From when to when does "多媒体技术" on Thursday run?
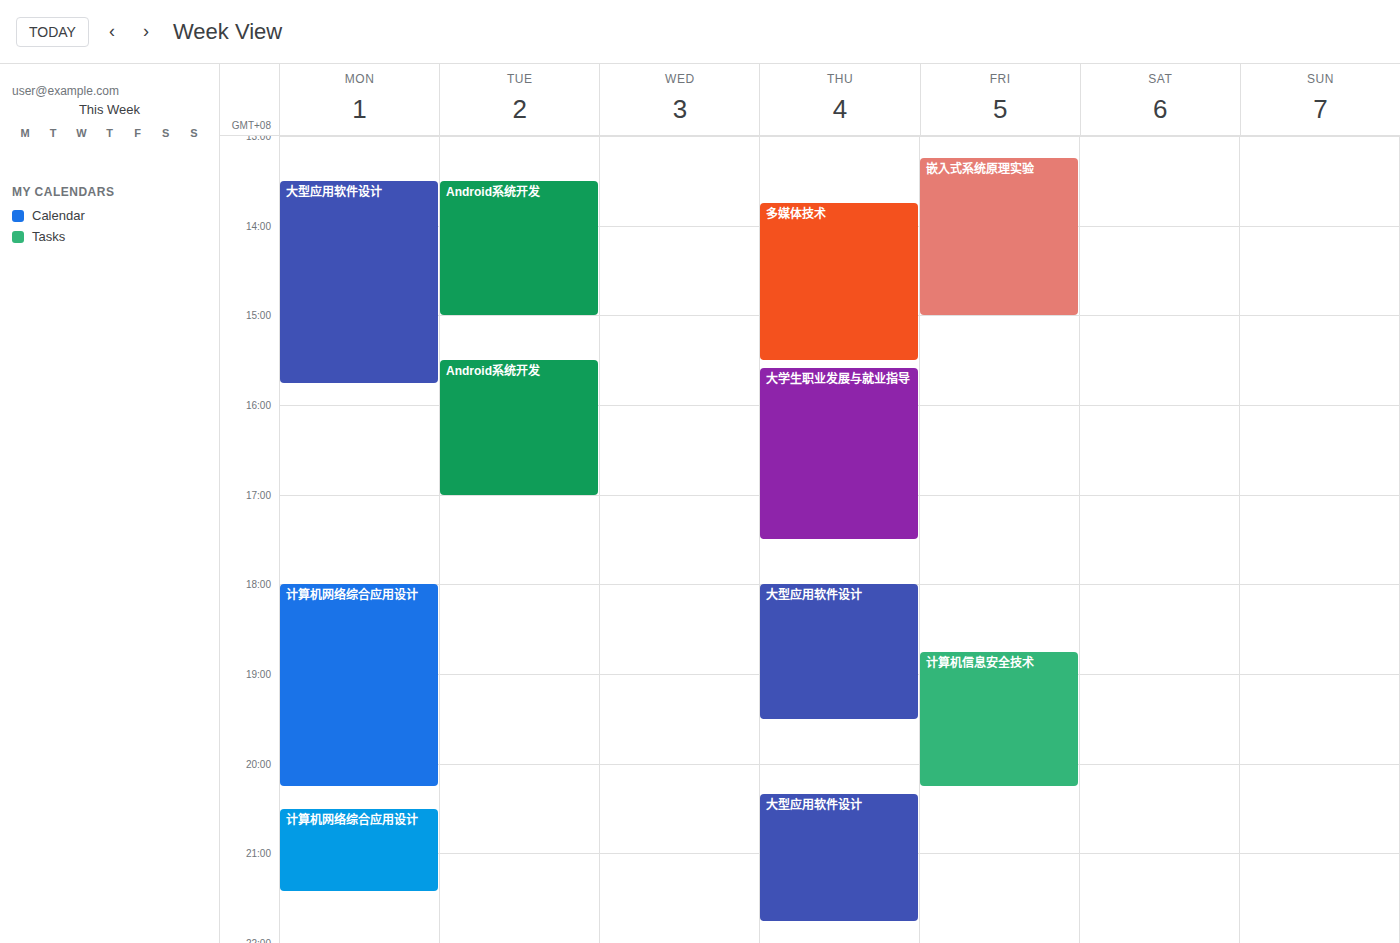
1:45 PM to 3:30 PM